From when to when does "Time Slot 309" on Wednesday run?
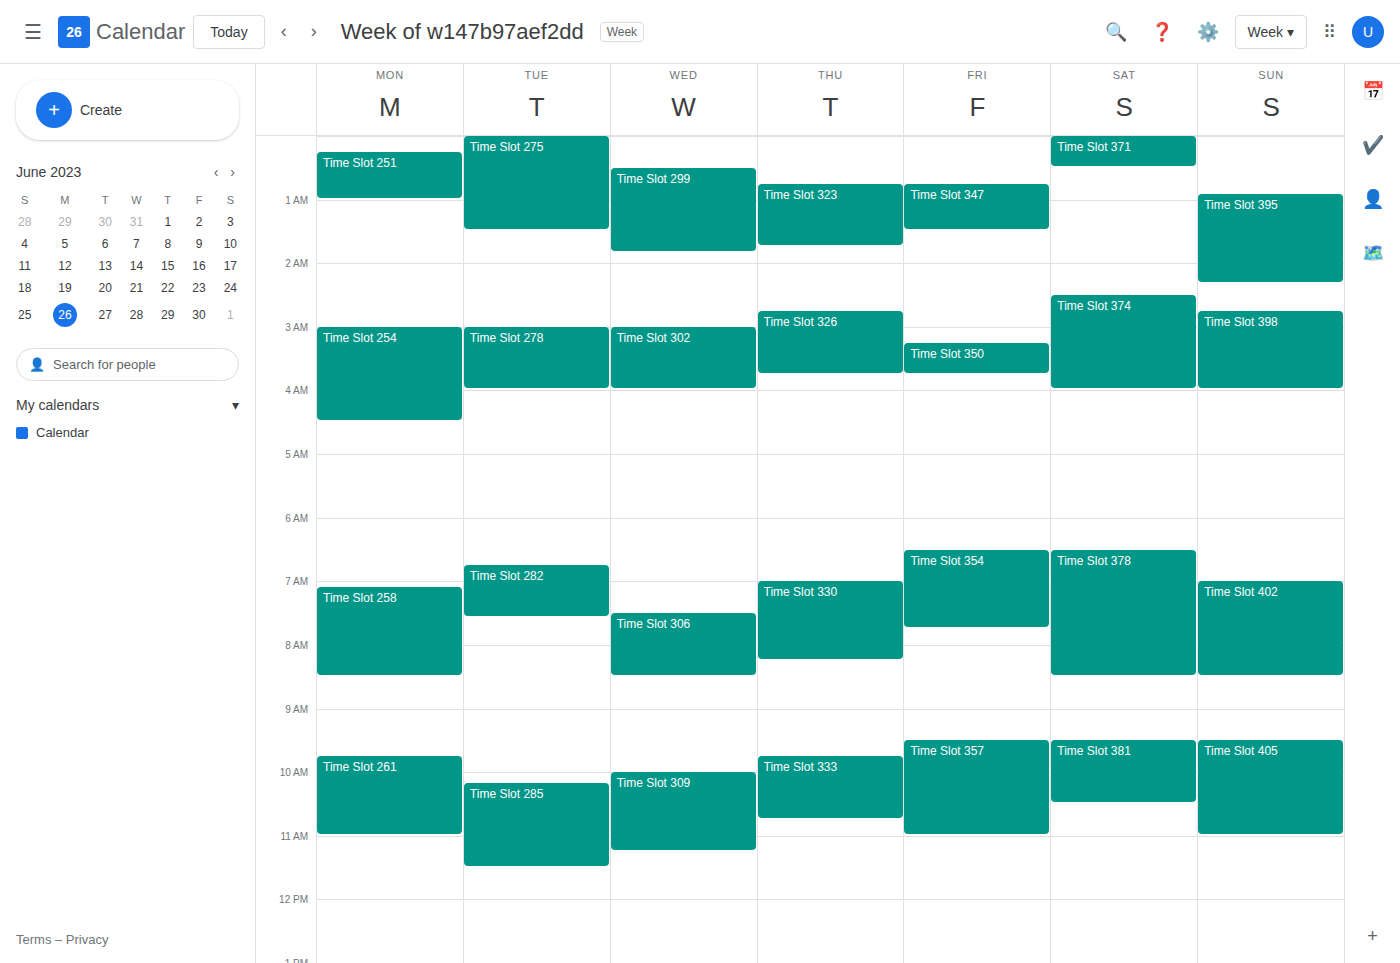
10:00 AM to 11:15 AM